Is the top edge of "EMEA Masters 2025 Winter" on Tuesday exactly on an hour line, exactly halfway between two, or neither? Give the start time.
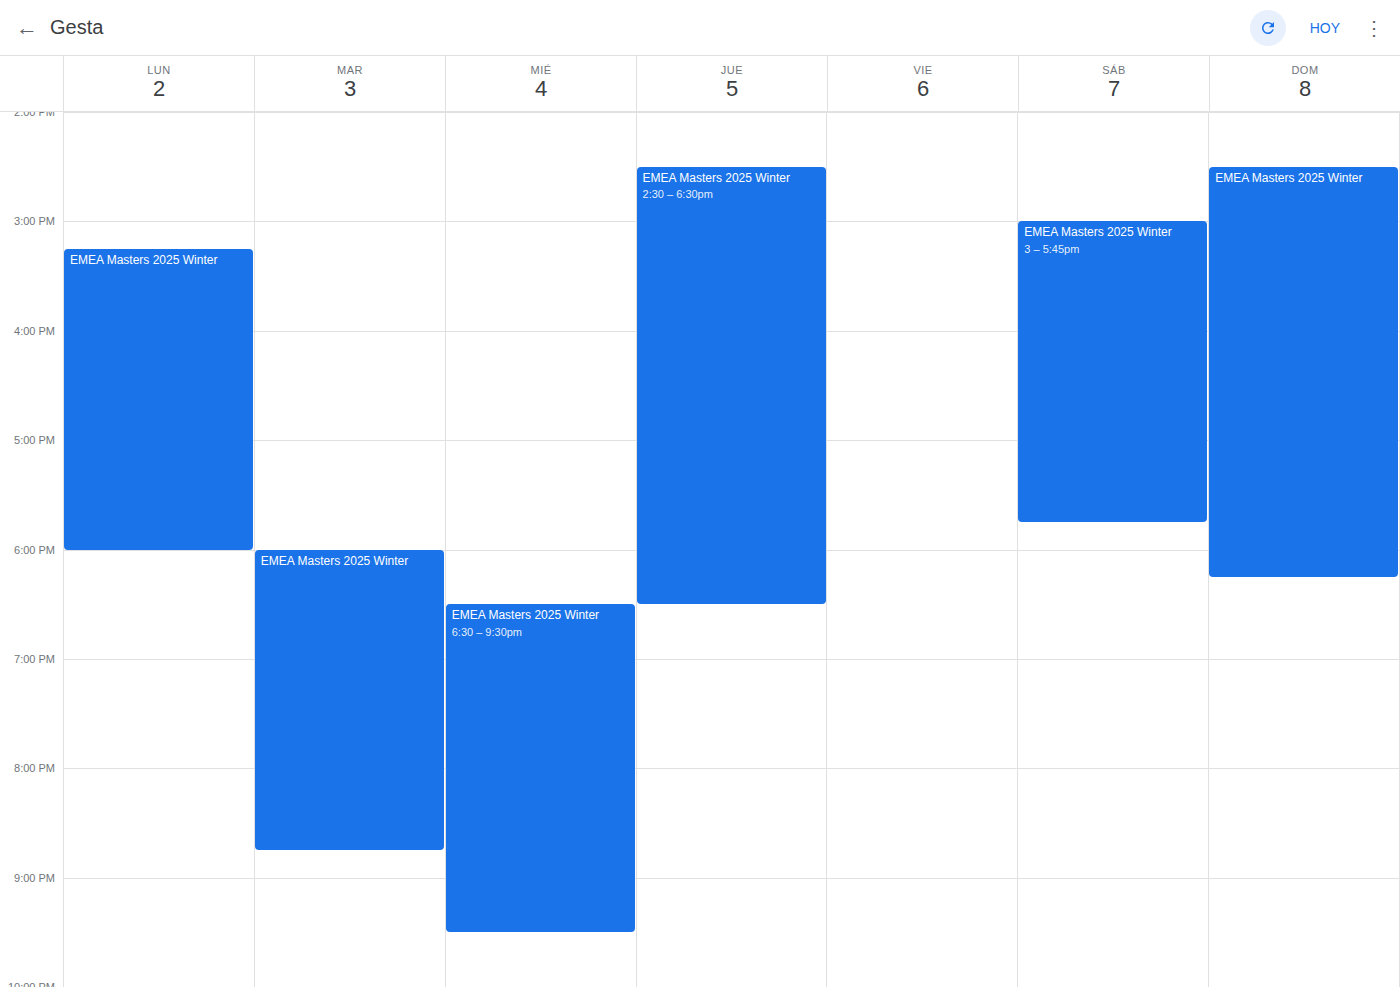
6:00 PM -- exactly on the 6 PM line.